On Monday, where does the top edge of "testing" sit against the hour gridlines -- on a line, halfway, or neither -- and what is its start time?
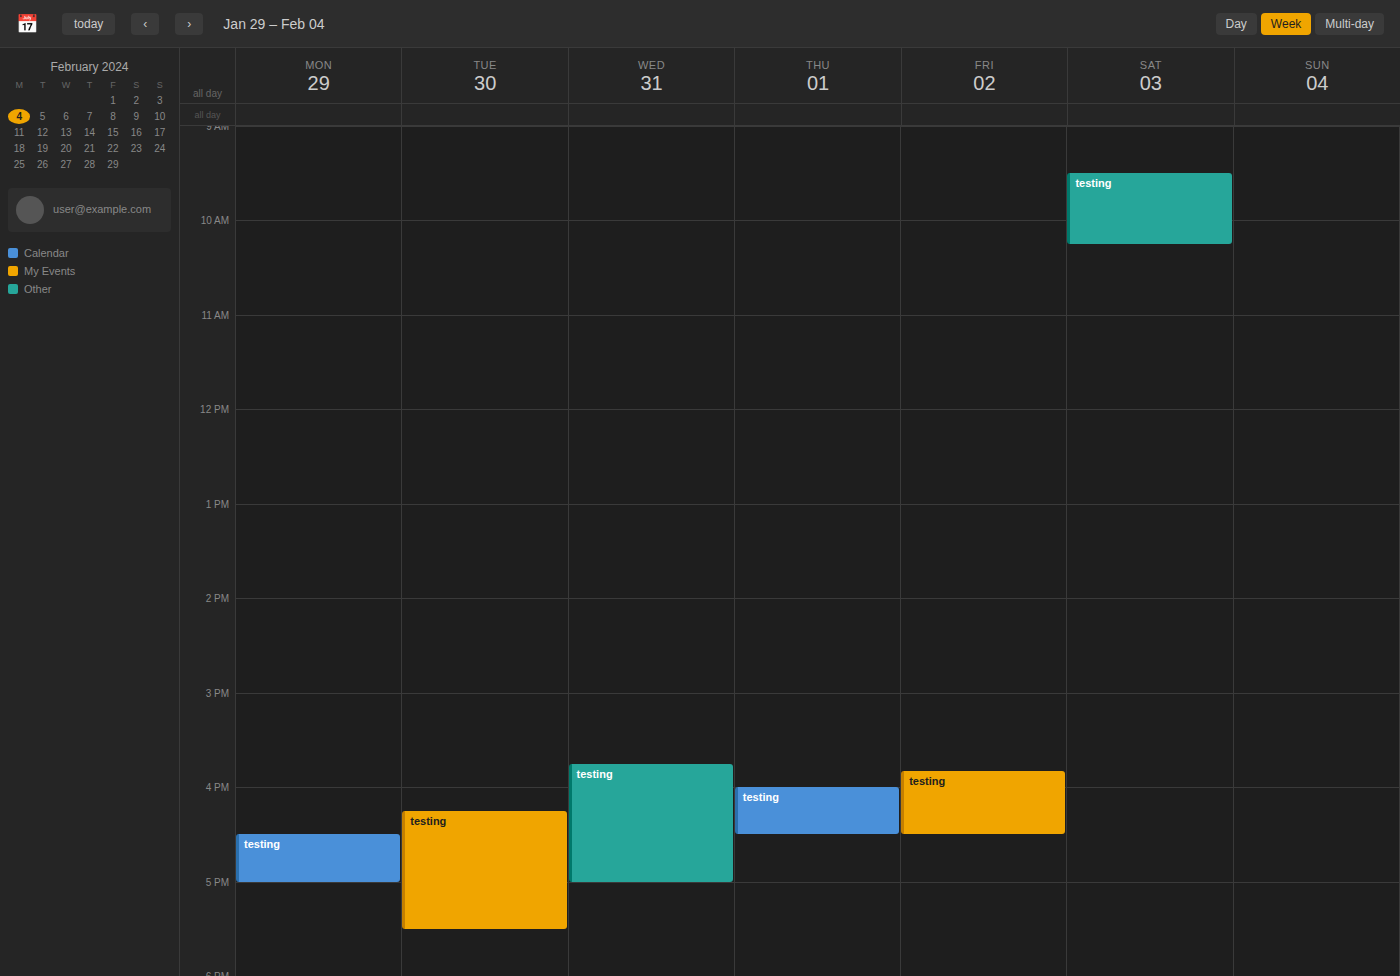
4:30 PM -- halfway between the 4 PM and 5 PM lines.